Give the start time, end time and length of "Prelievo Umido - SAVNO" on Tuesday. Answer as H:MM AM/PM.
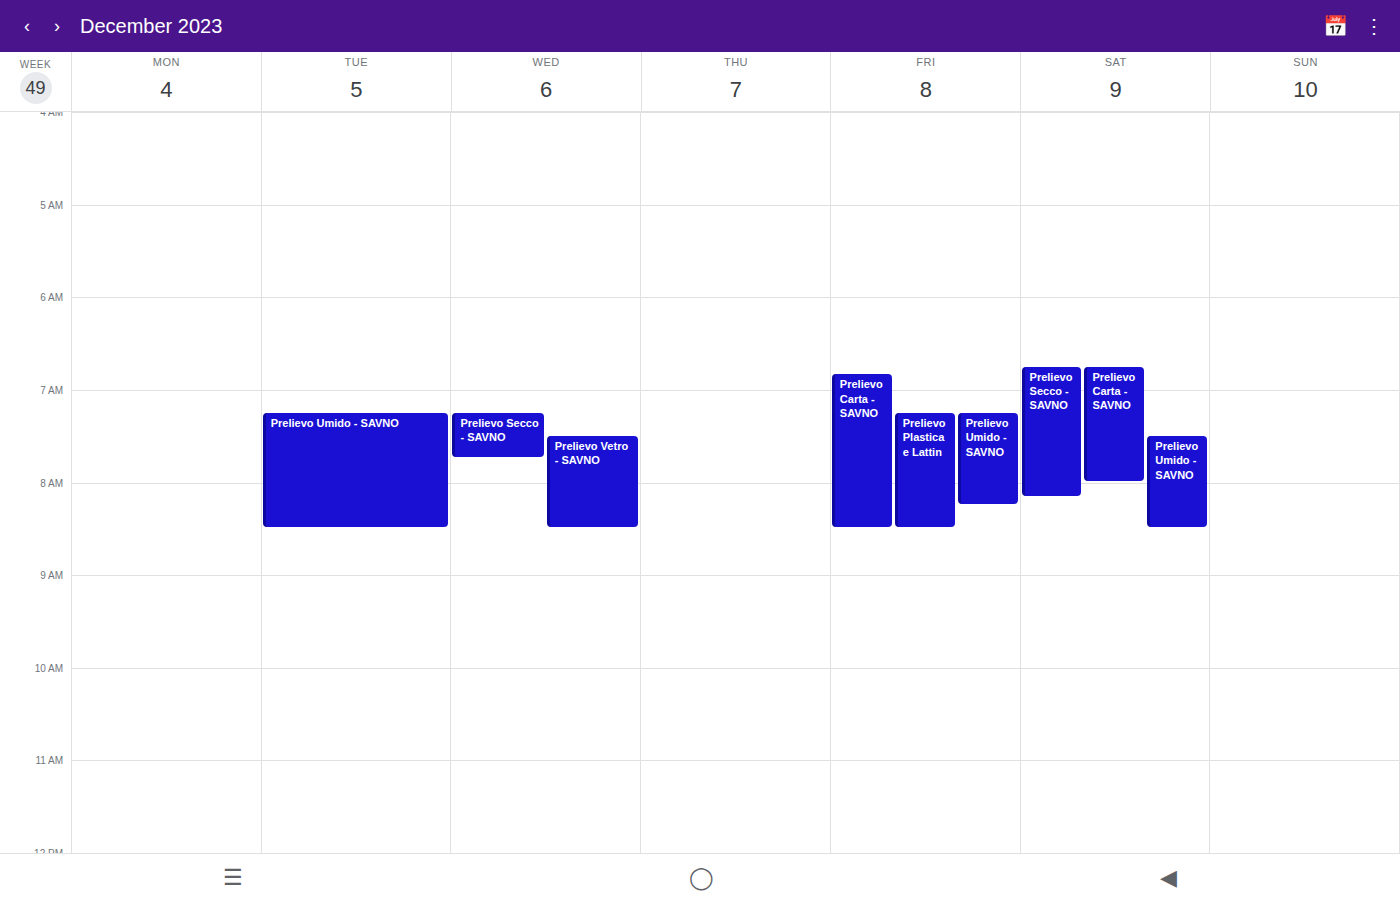
7:15 AM to 8:30 AM, 1 hour 15 minutes